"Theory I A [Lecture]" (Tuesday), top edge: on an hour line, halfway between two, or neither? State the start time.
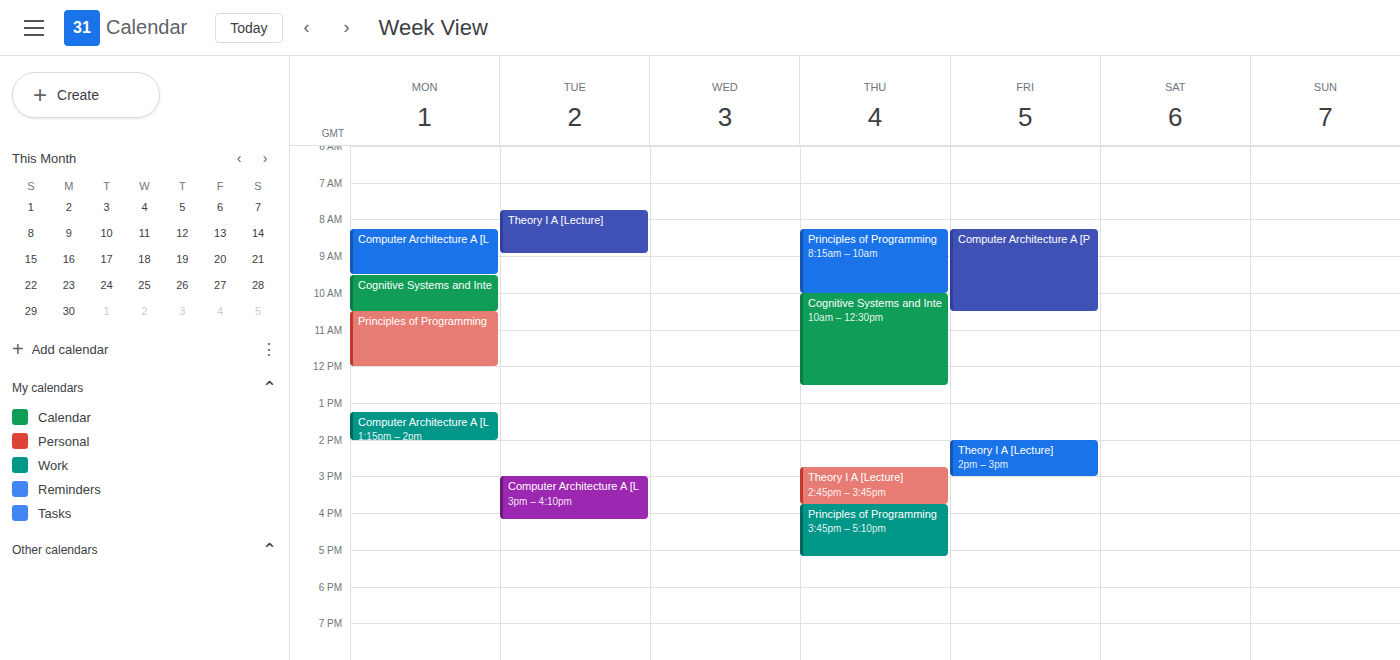
7:45 AM -- neither: three quarters of the way from the 7 AM line to the 8 AM line.